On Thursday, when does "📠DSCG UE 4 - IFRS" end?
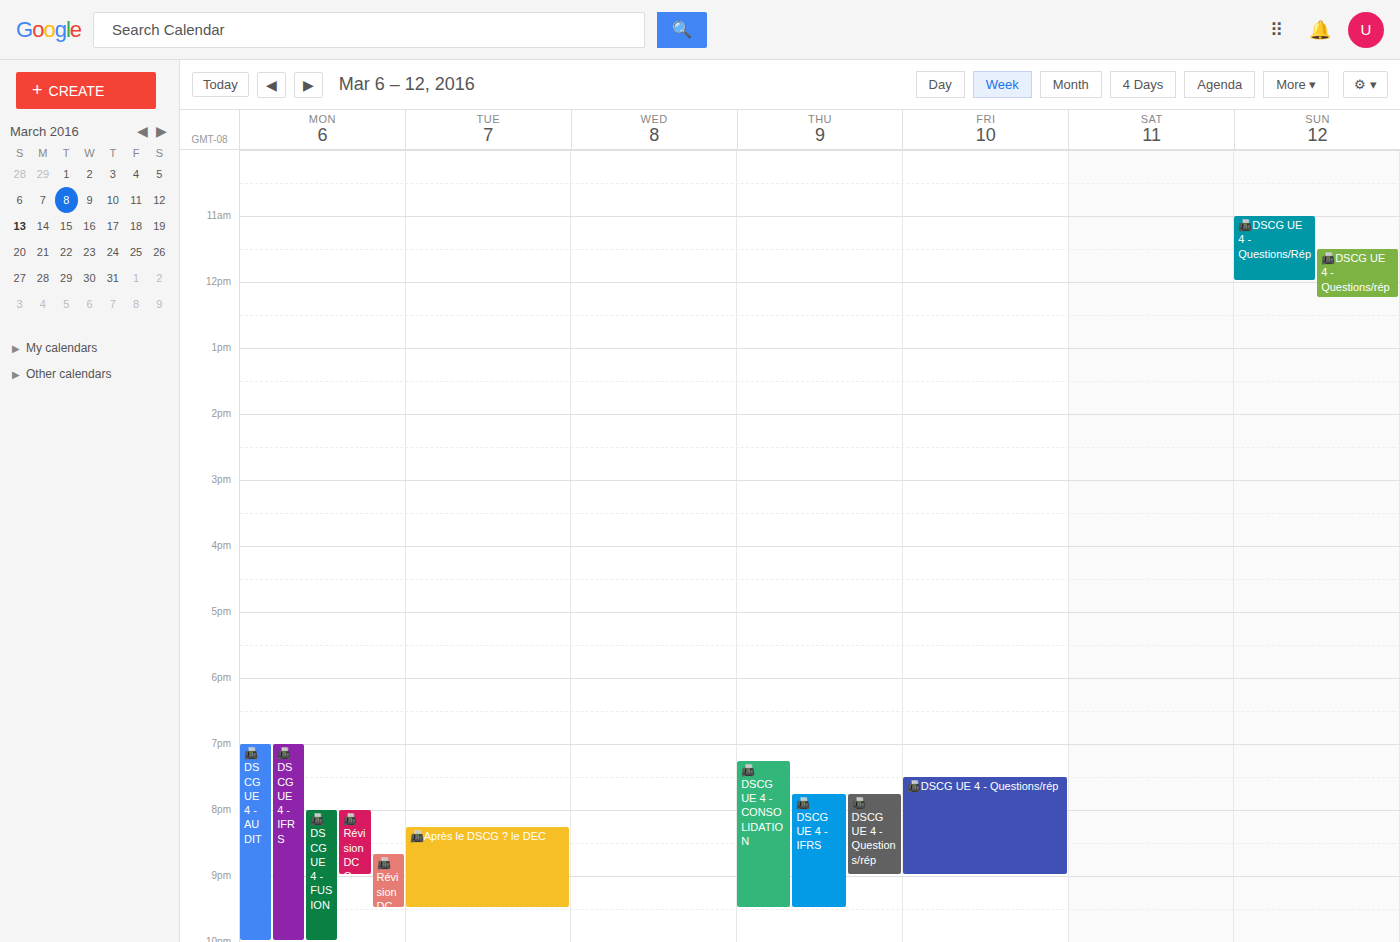
9:30 PM